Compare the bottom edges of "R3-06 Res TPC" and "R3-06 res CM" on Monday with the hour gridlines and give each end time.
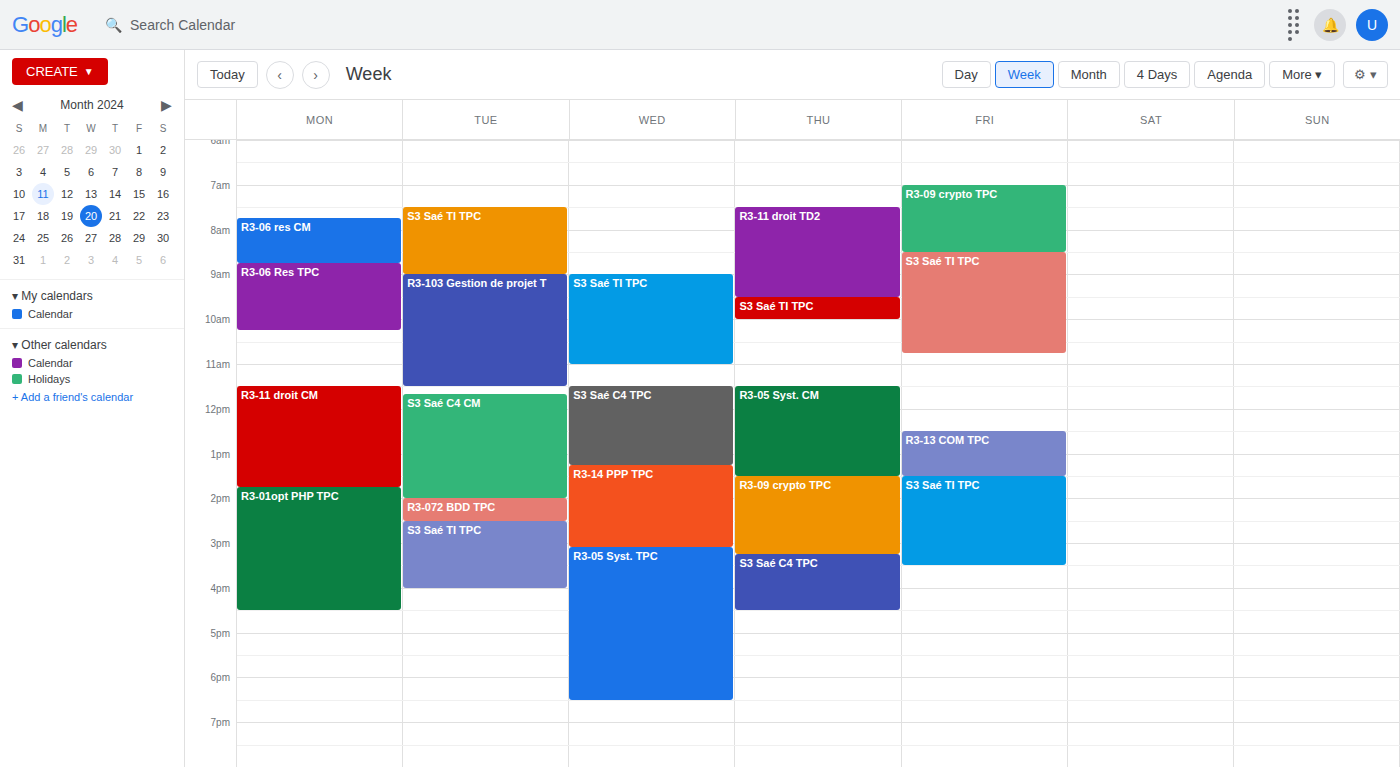
"R3-06 Res TPC": 10:15 AM, neither: a quarter of the way from the 10 AM line to the 11 AM line. "R3-06 res CM": 8:45 AM, neither: three quarters of the way from the 8 AM line to the 9 AM line.